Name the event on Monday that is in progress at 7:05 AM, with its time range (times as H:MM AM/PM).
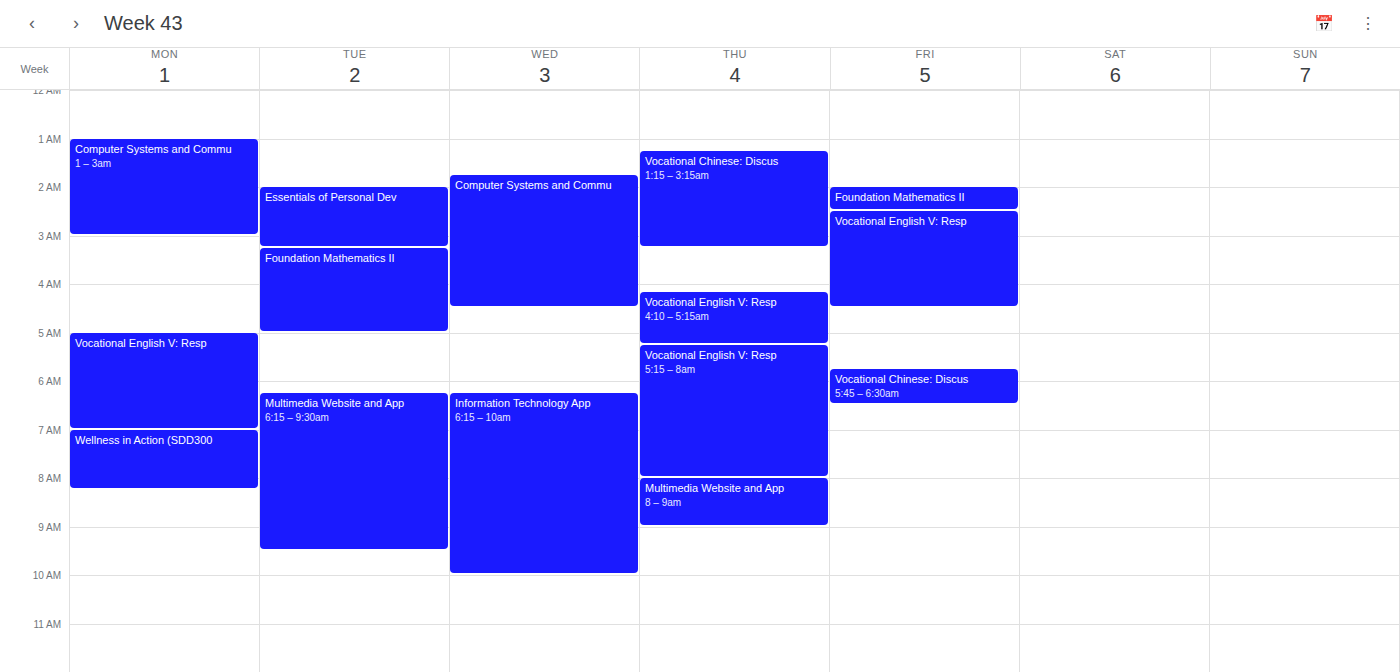
"Wellness in Action (SDD300", 7:00 AM to 8:15 AM